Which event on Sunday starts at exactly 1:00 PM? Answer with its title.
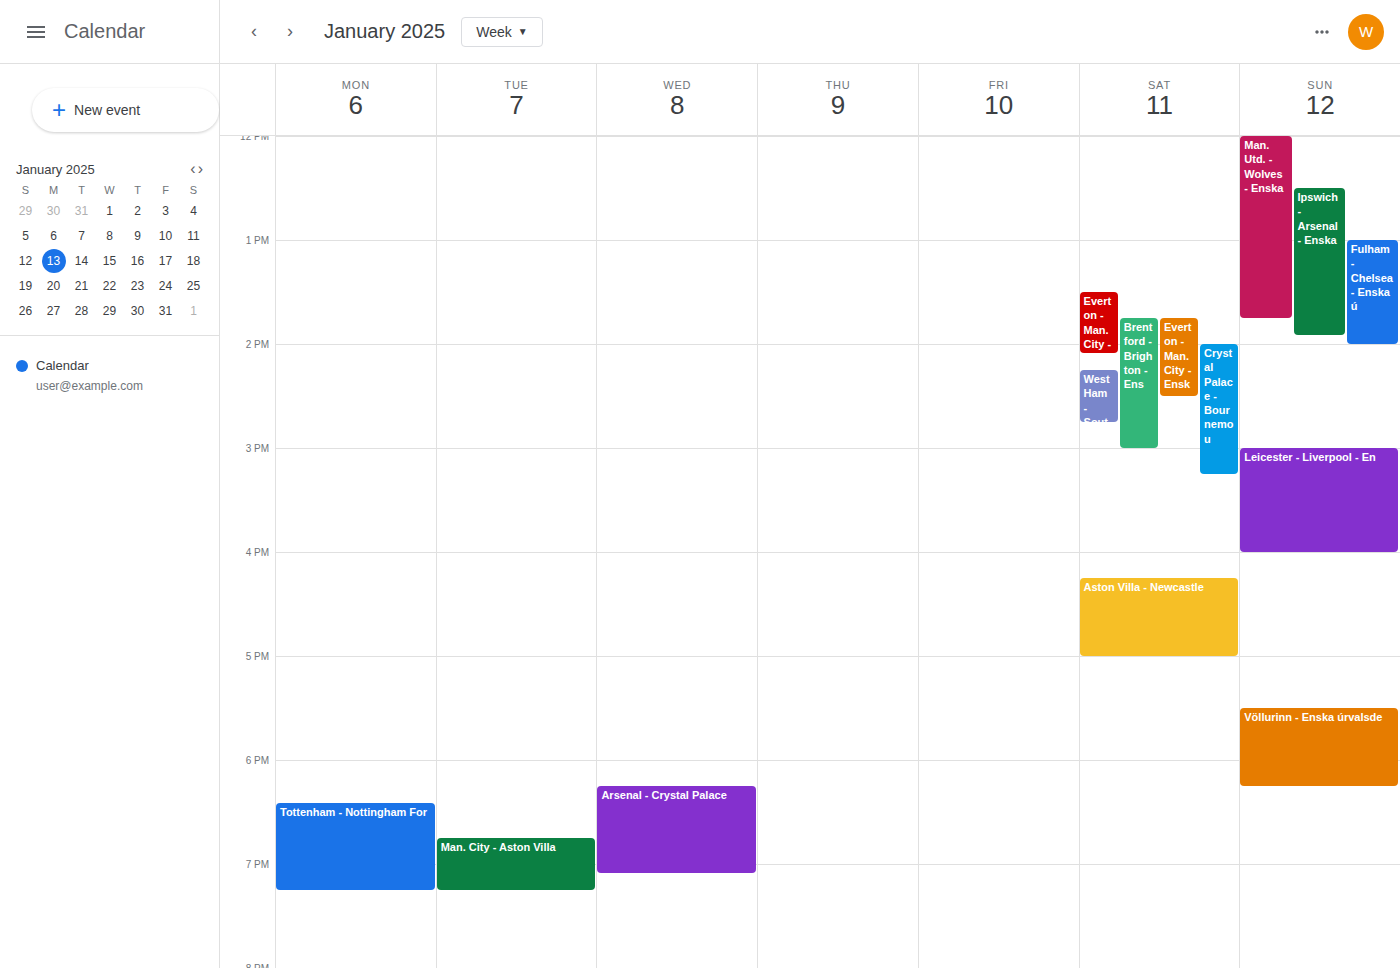
"Fulham - Chelsea - Enska ú"